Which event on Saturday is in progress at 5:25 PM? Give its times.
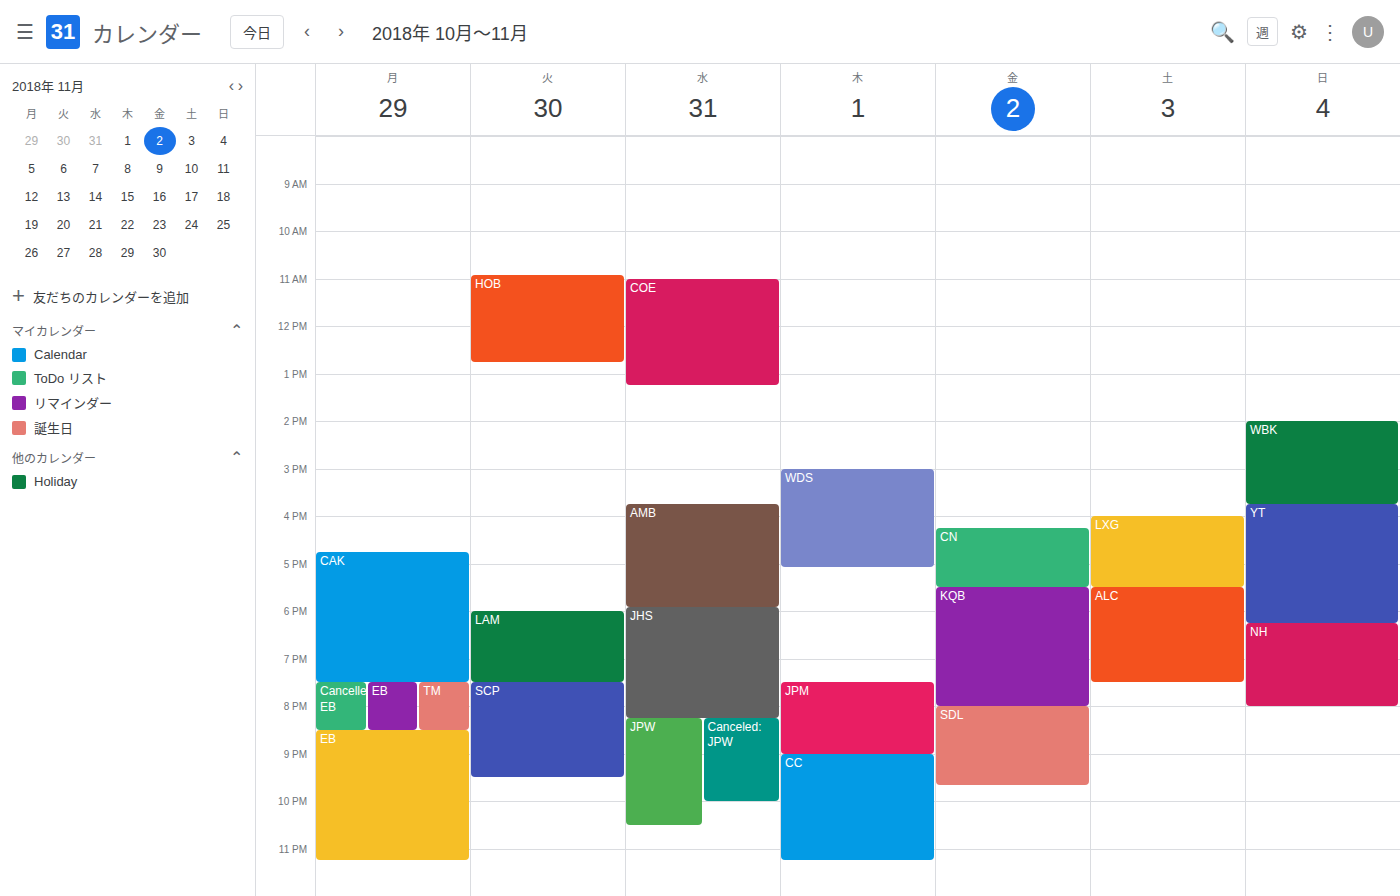
"LXG", 4:00 PM to 5:30 PM